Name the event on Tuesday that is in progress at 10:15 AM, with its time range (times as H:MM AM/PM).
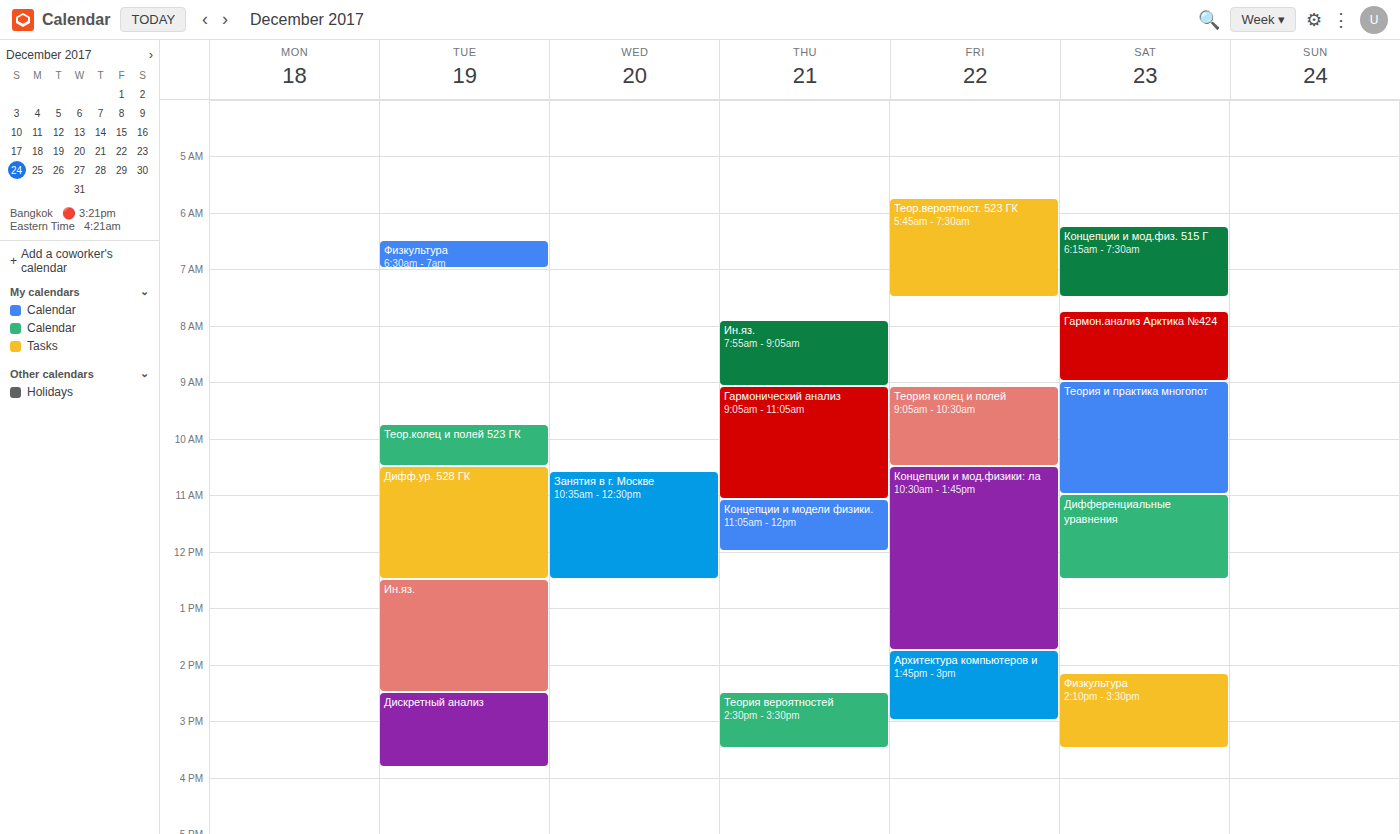
"Теор.колец и полей 523 ГК", 9:45 AM to 10:30 AM